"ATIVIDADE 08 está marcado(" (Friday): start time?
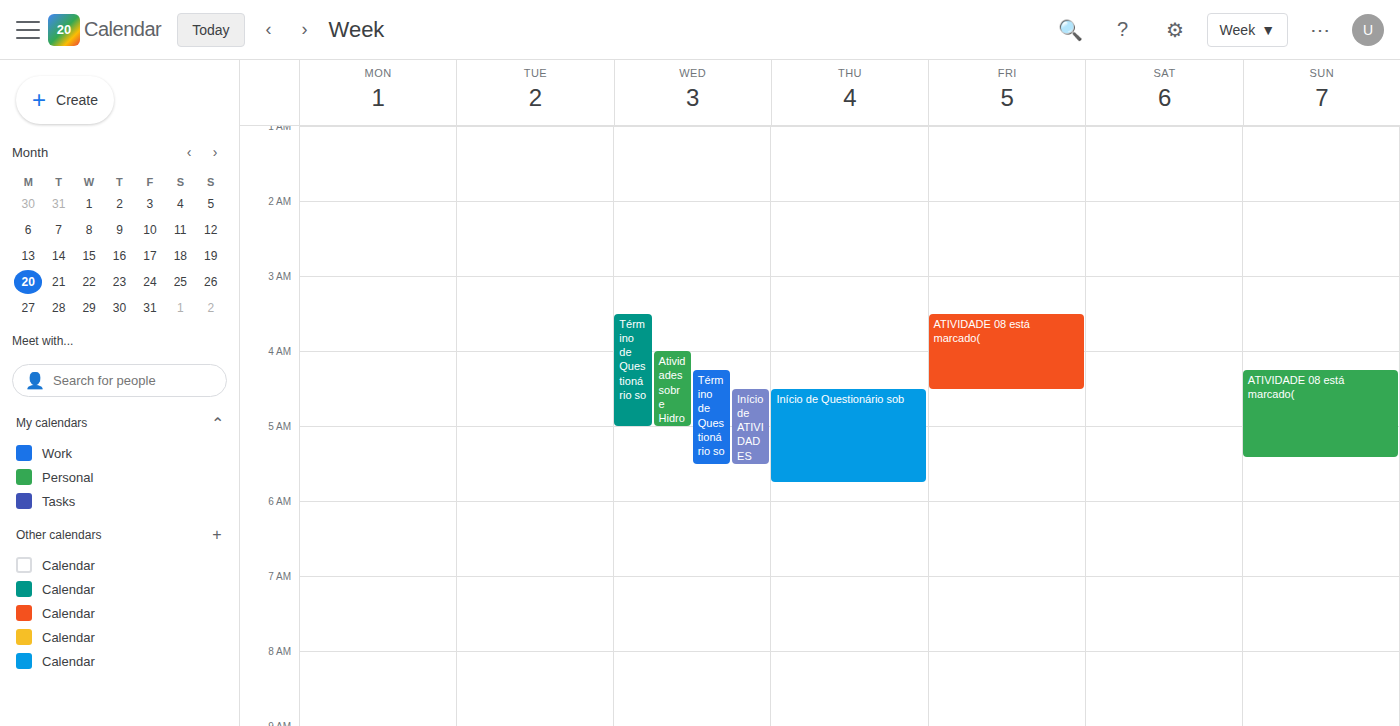
3:30 AM